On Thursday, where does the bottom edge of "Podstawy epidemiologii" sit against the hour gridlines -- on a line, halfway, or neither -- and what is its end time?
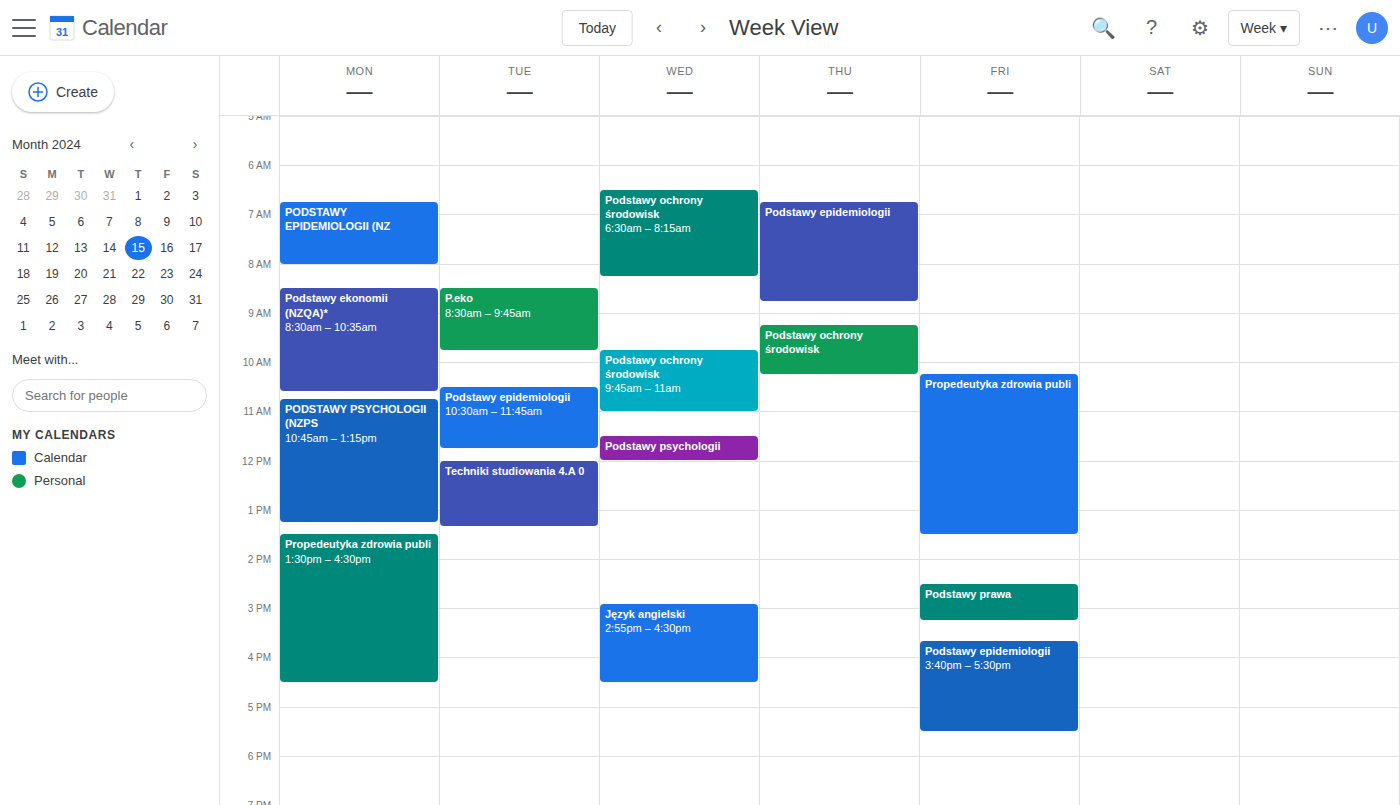
8:45 AM -- neither: three quarters of the way from the 8 AM line to the 9 AM line.